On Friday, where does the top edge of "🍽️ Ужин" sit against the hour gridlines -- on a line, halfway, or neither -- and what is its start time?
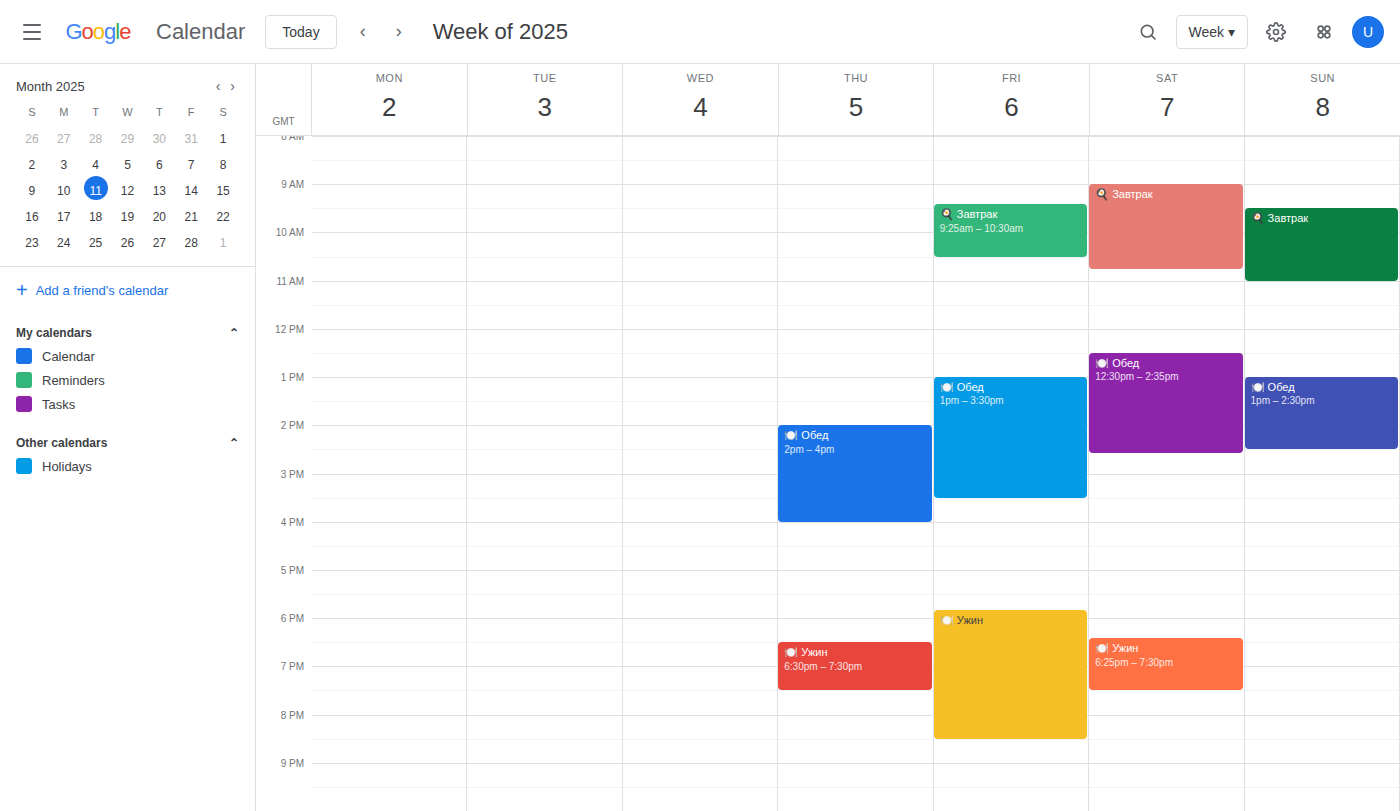
5:50 PM -- neither: 50 minutes below the 5 PM line and 10 minutes above the 6 PM line.